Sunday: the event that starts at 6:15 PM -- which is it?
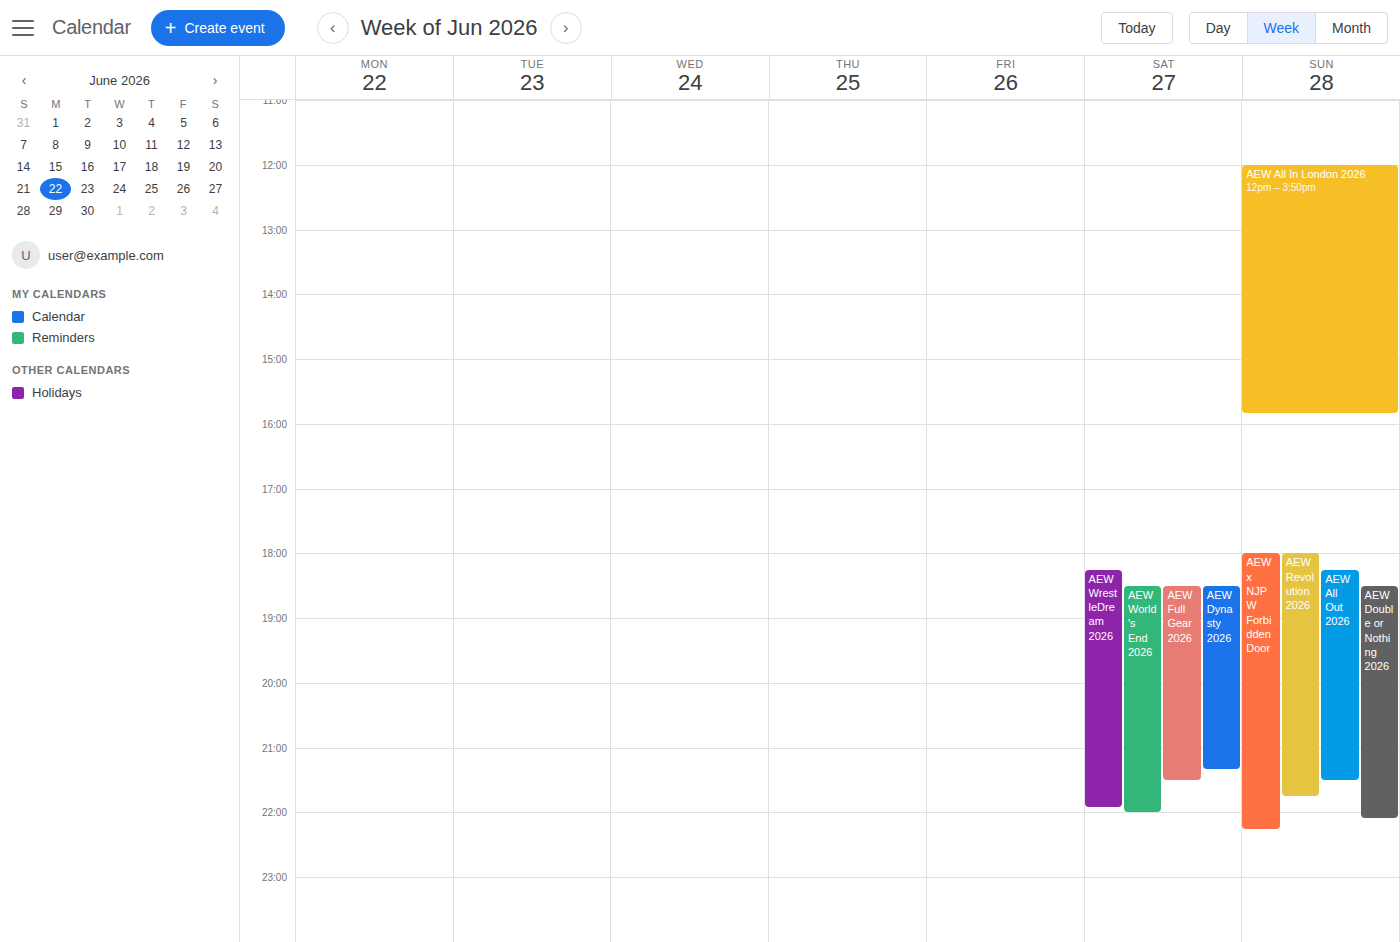
"AEW All Out 2026"